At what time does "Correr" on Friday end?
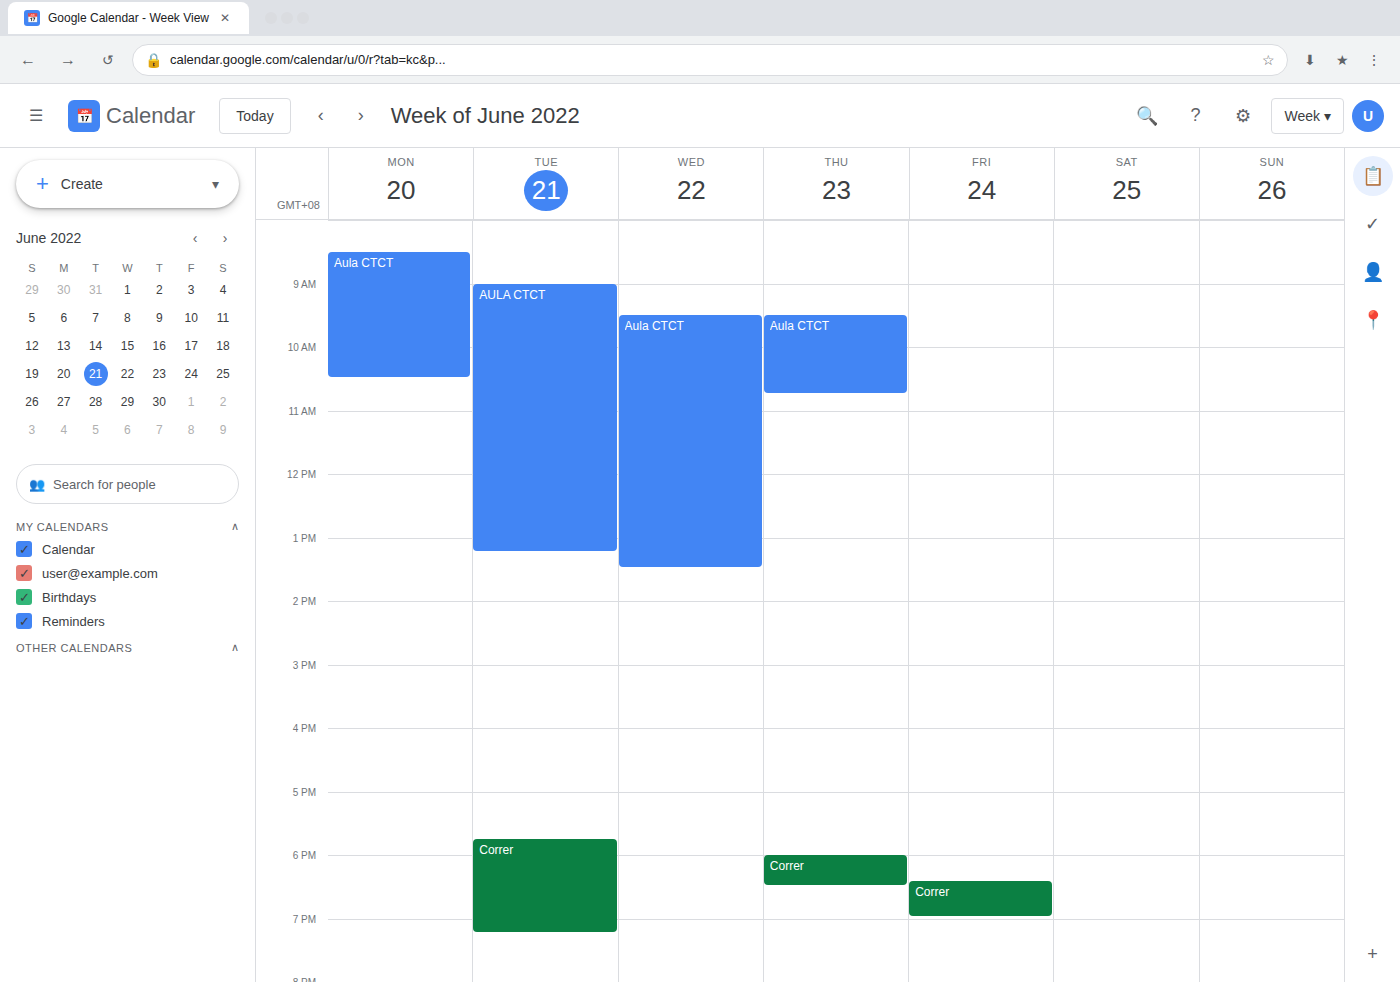
7:00 PM